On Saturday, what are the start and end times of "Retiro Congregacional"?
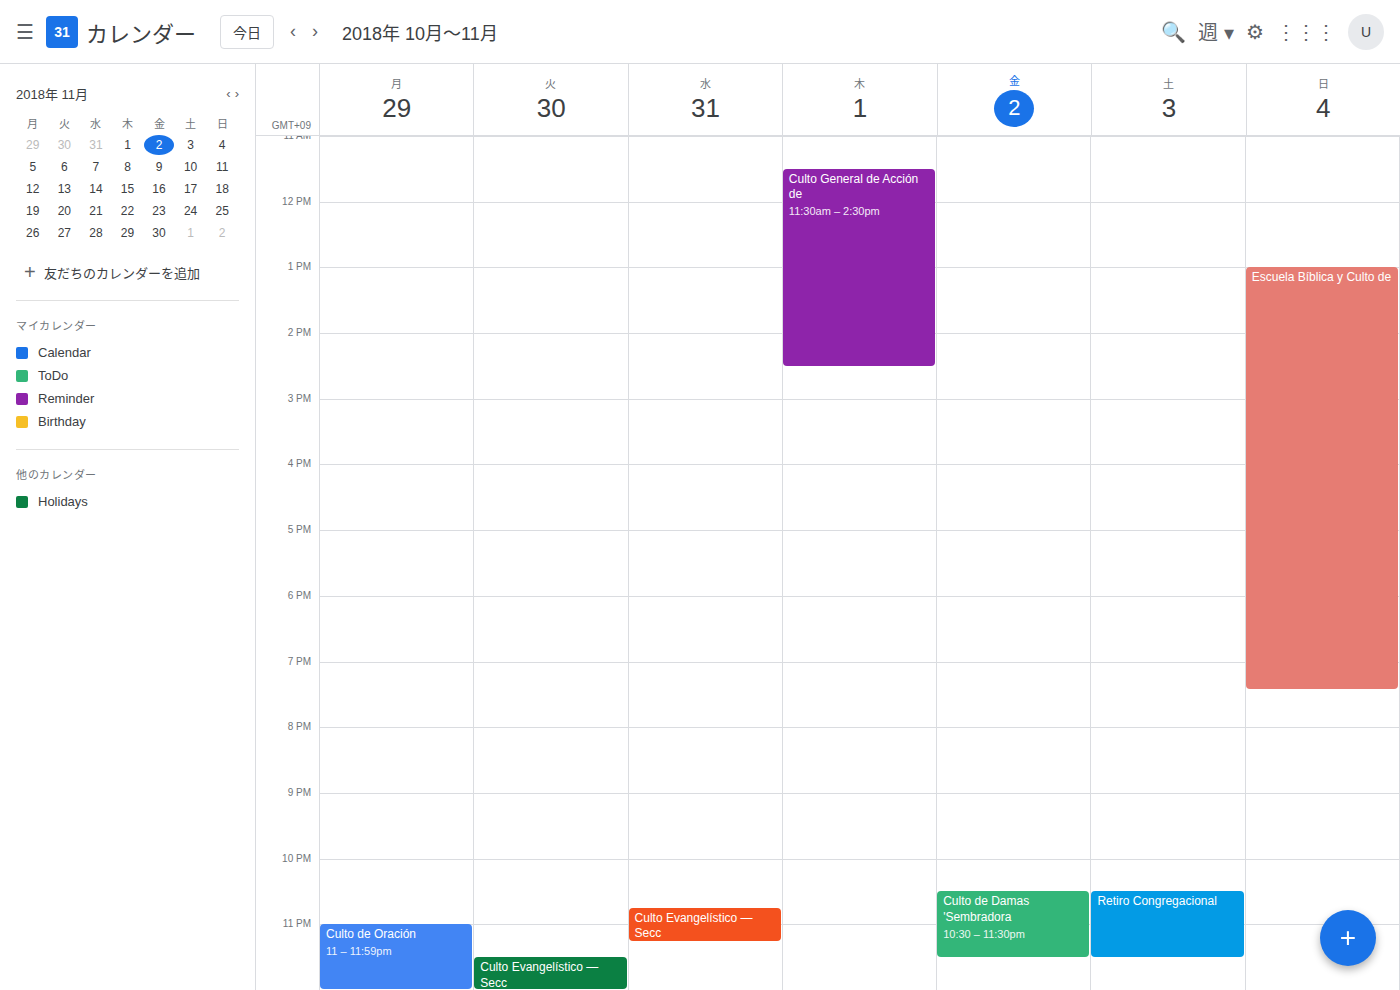
10:30 PM to 11:30 PM